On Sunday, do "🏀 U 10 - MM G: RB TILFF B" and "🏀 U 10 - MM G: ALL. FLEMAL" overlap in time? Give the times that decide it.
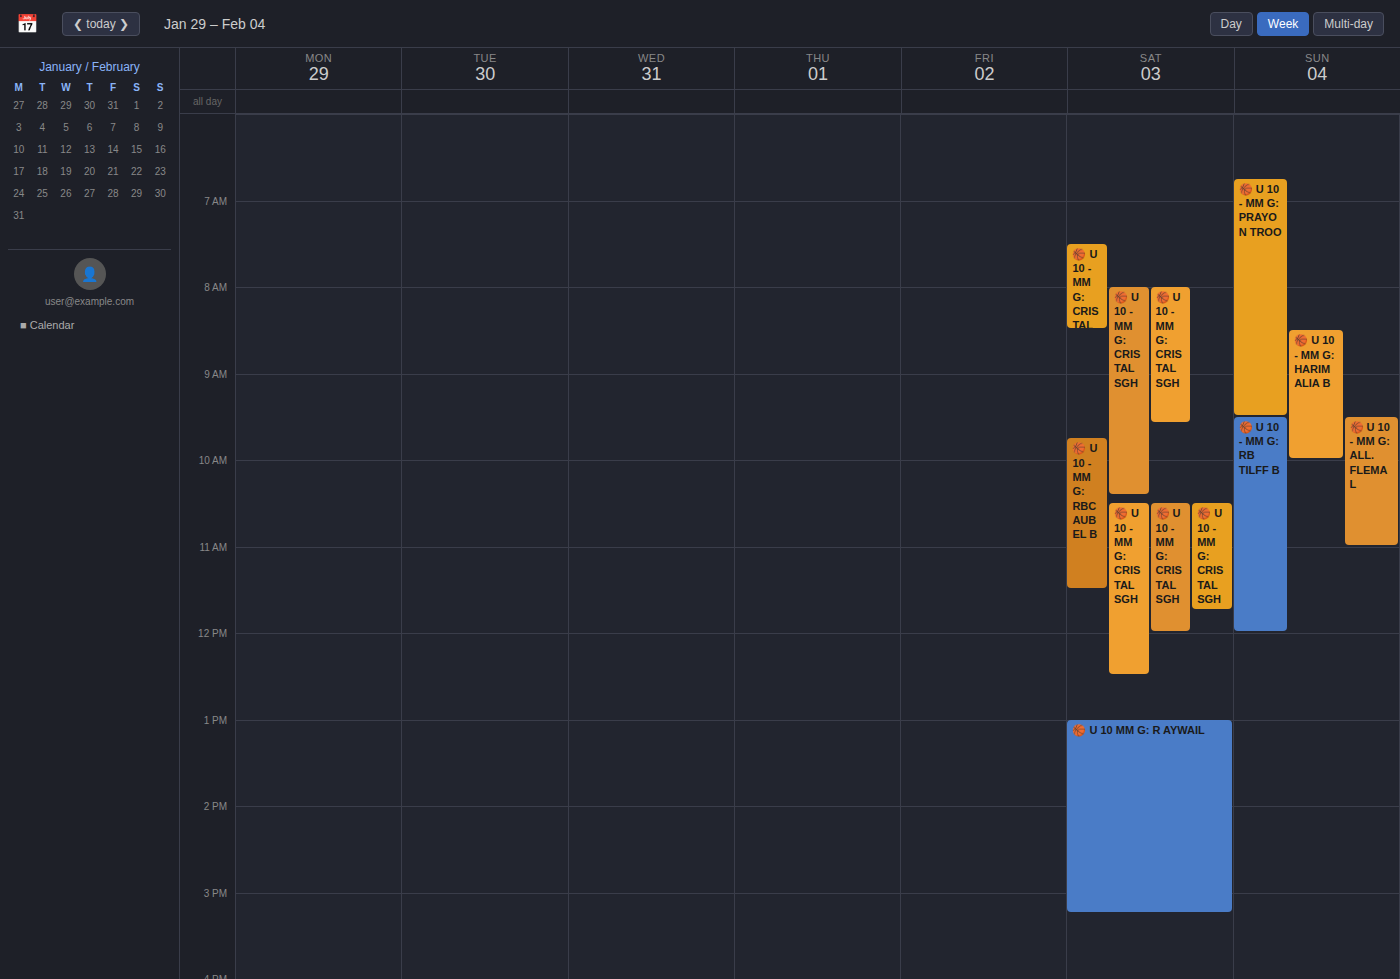
"🏀 U 10 - MM G: ALL. FLEMAL" runs 9:30 AM to 11:00 AM, inside "🏀 U 10 - MM G: RB TILFF B" -- they overlap.